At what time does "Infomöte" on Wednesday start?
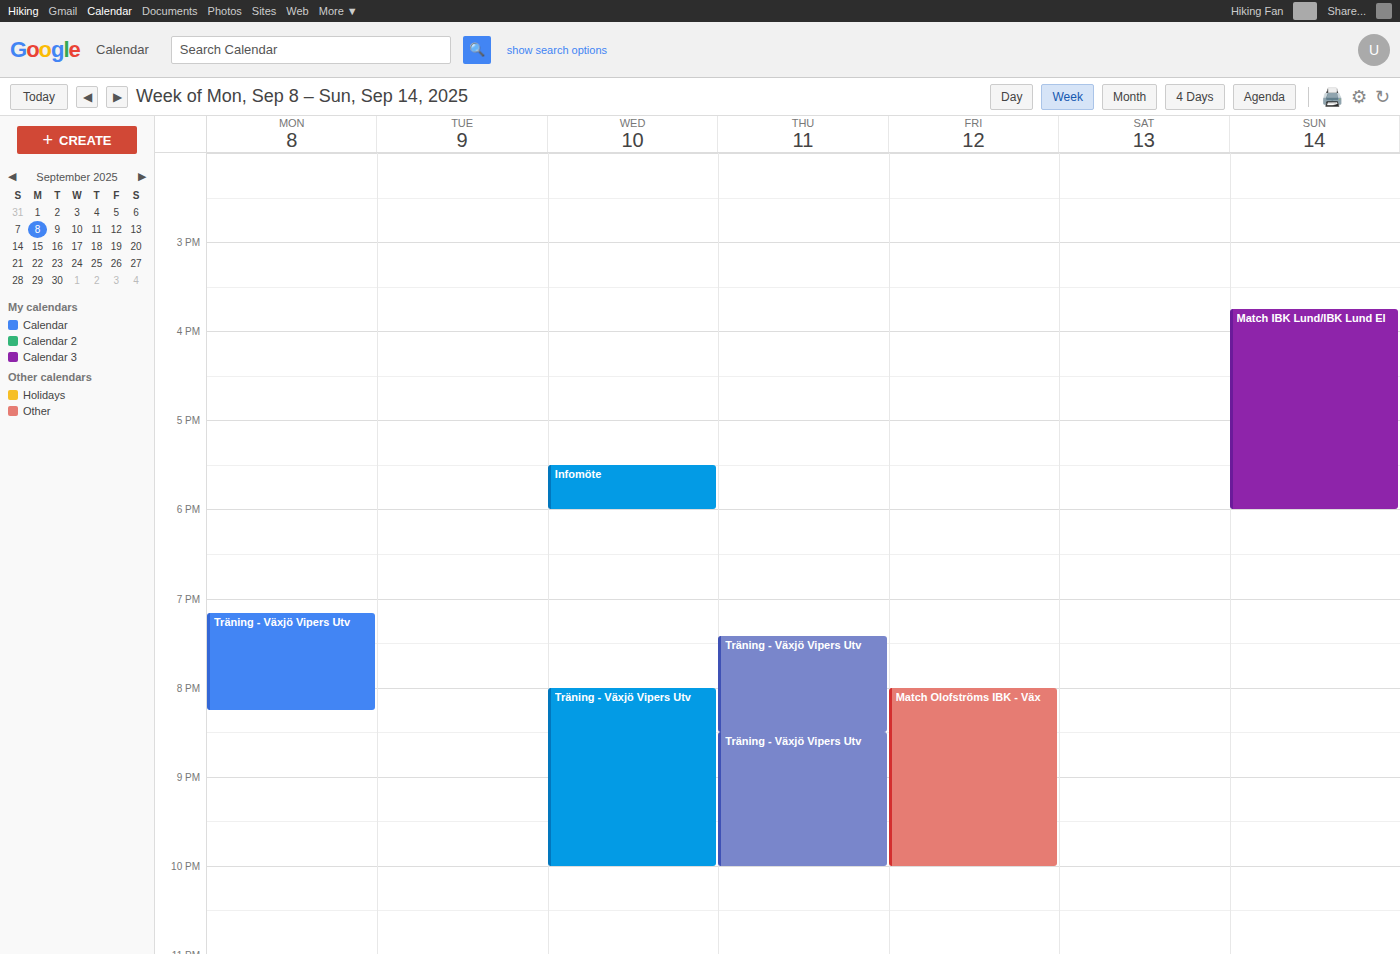
5:30 PM